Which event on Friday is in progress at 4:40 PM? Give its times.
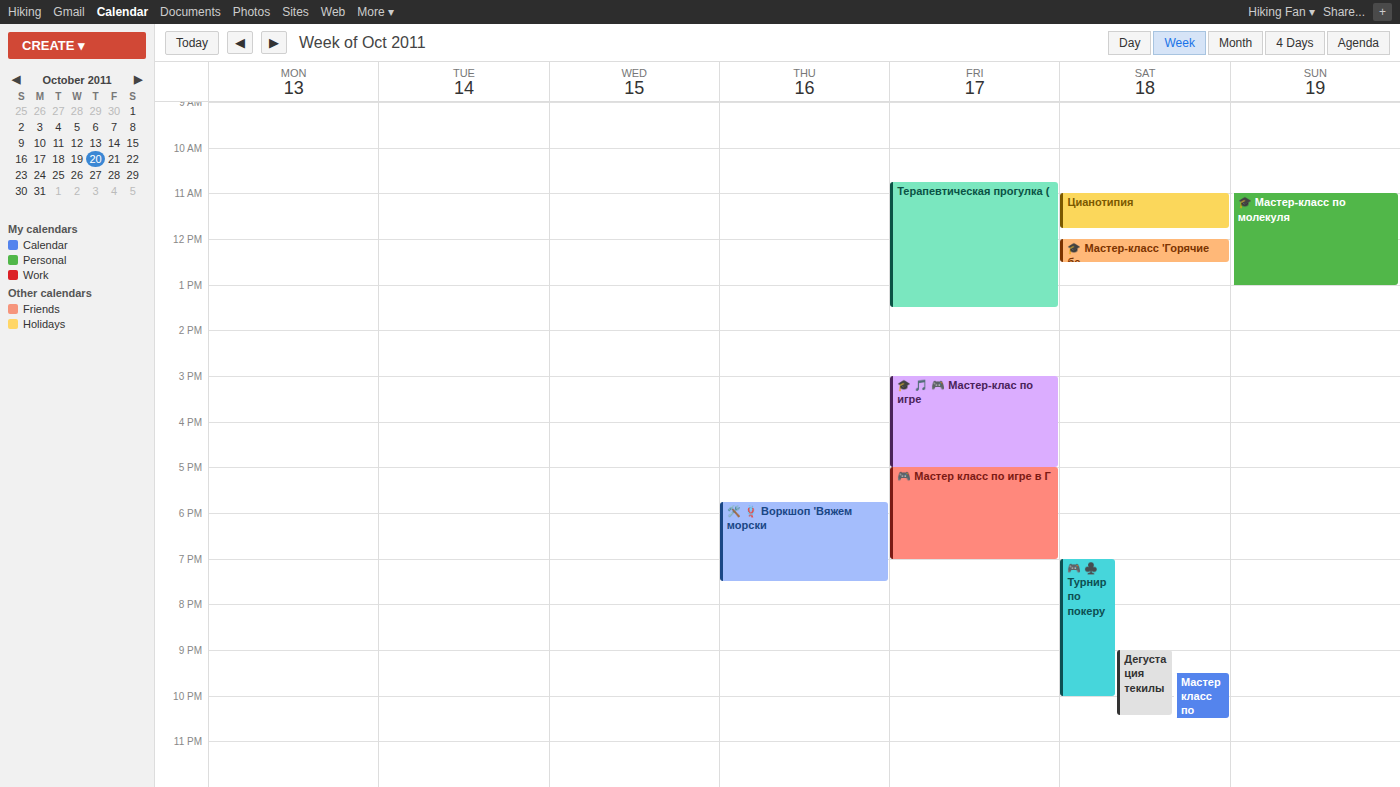
"🎓 🎵 🎮 Мастер-клас по игре", 3:00 PM to 5:00 PM